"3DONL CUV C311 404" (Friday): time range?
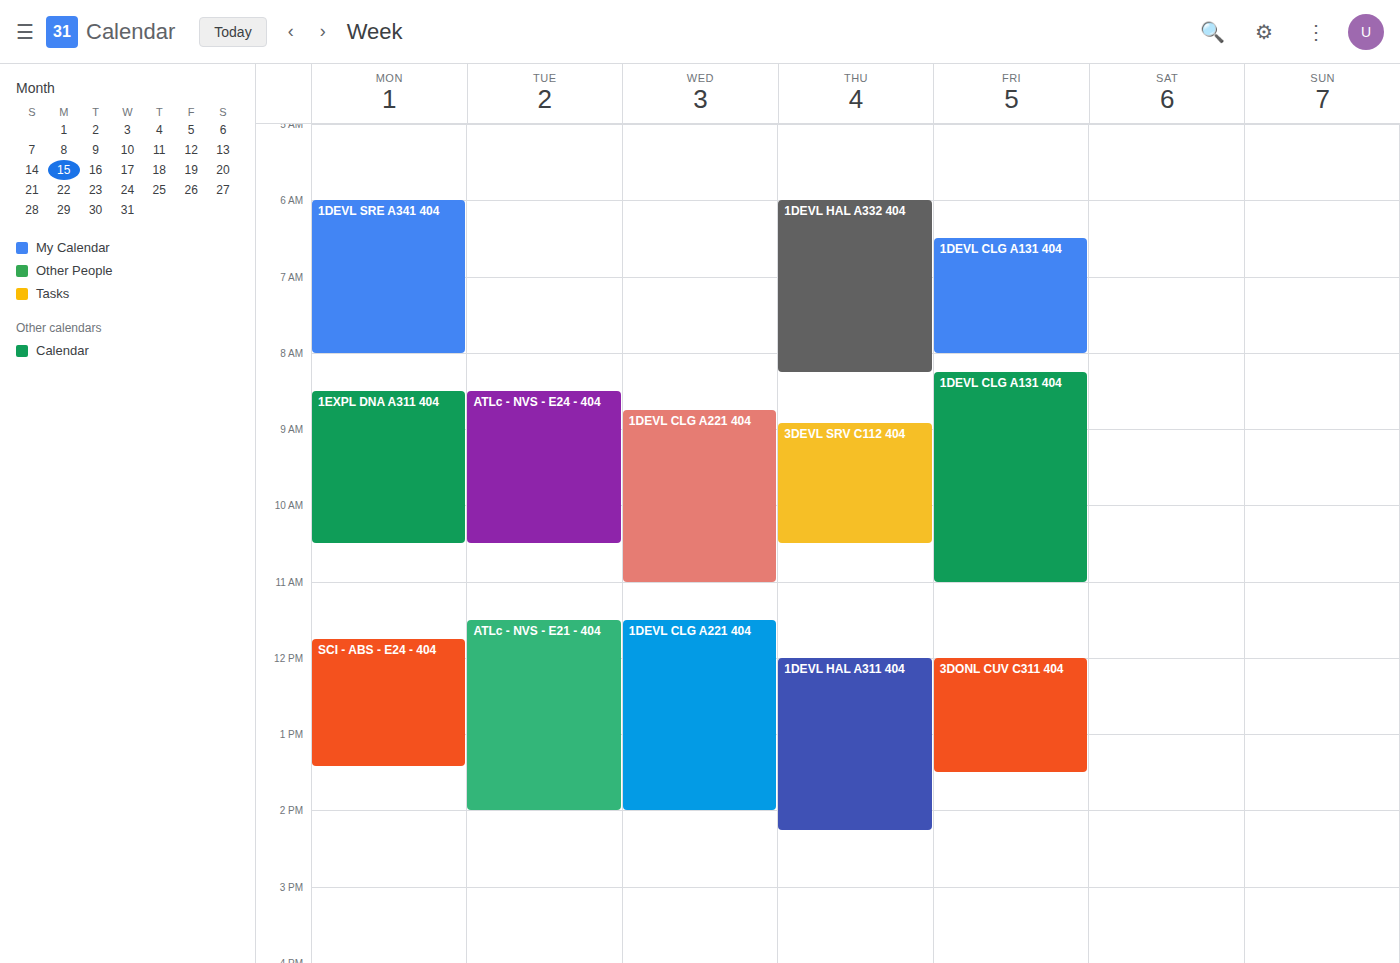
12:00 to 13:30